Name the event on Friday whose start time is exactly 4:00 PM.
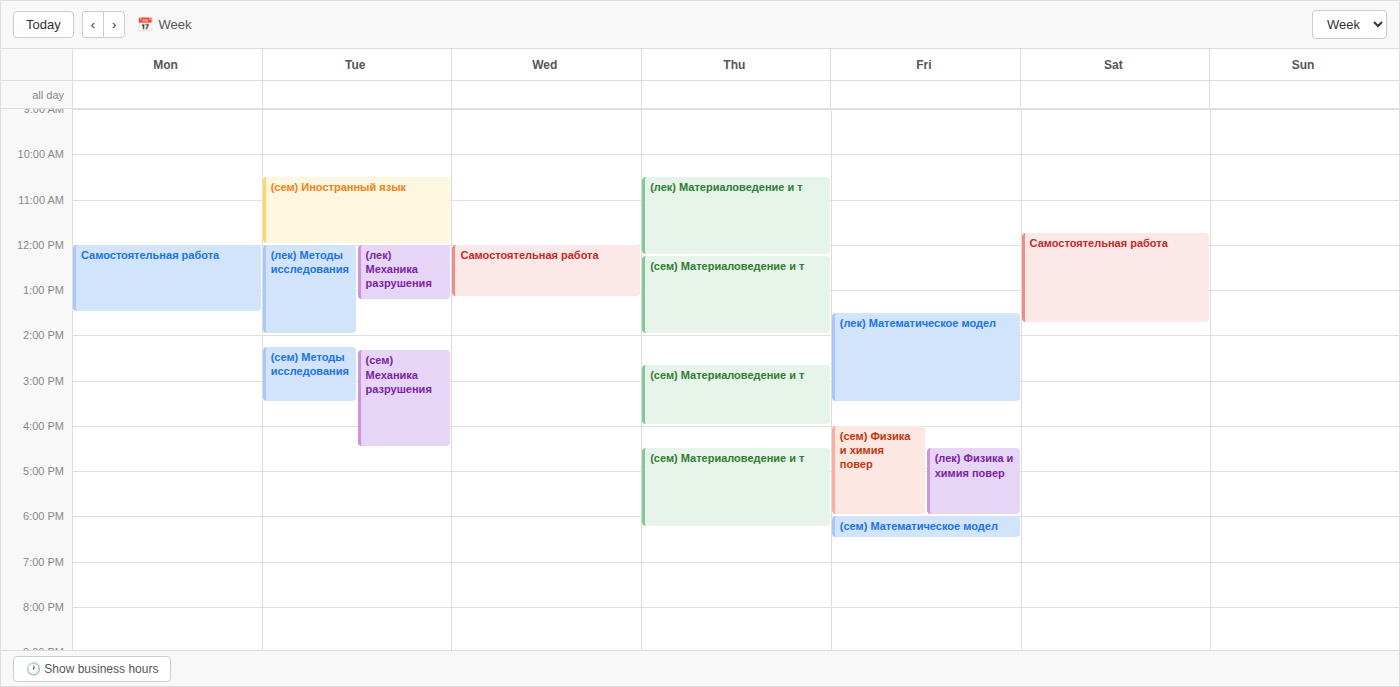
"(сем) Физика и химия повер"